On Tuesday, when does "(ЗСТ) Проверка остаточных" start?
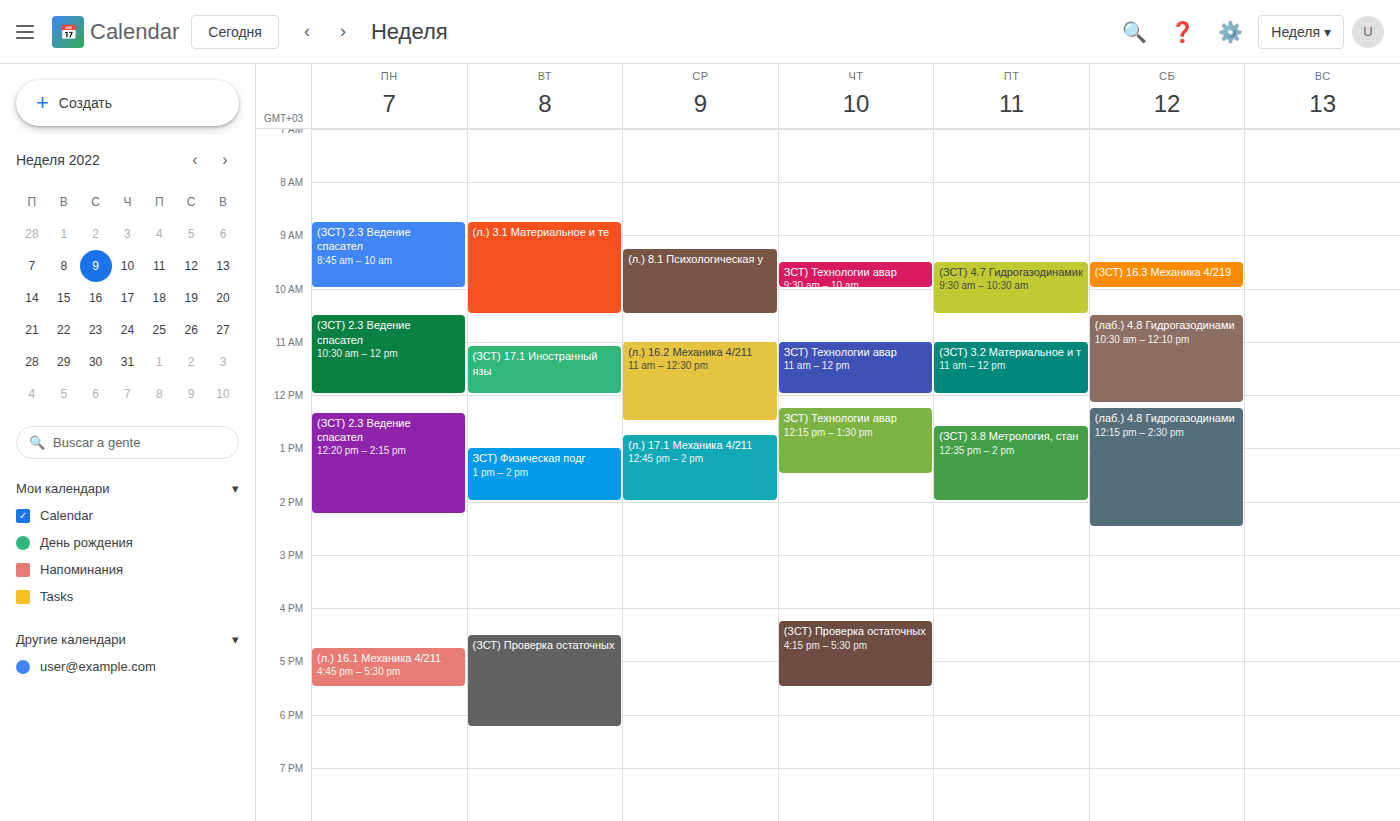
4:30 PM